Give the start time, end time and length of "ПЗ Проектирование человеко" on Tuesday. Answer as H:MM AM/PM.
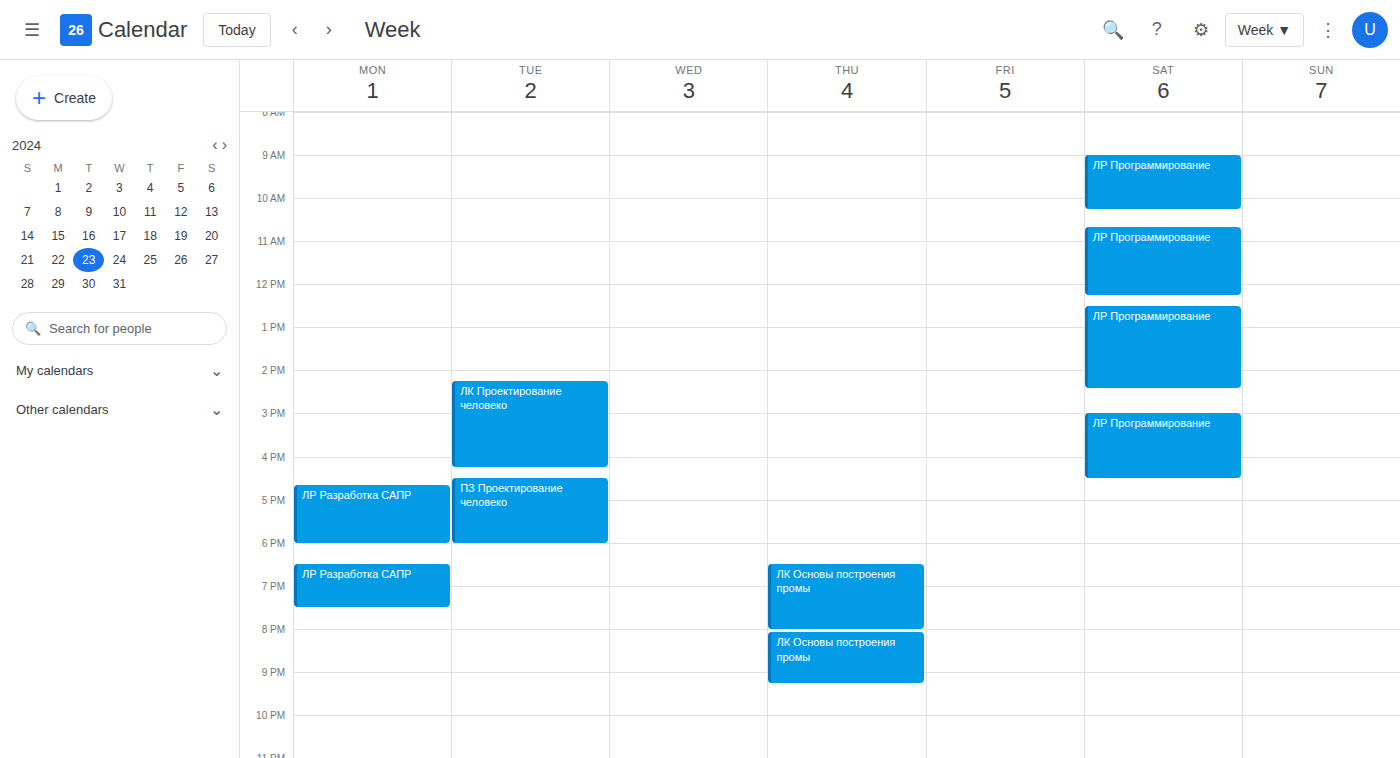
4:30 PM to 6:00 PM, 1 hour 30 minutes